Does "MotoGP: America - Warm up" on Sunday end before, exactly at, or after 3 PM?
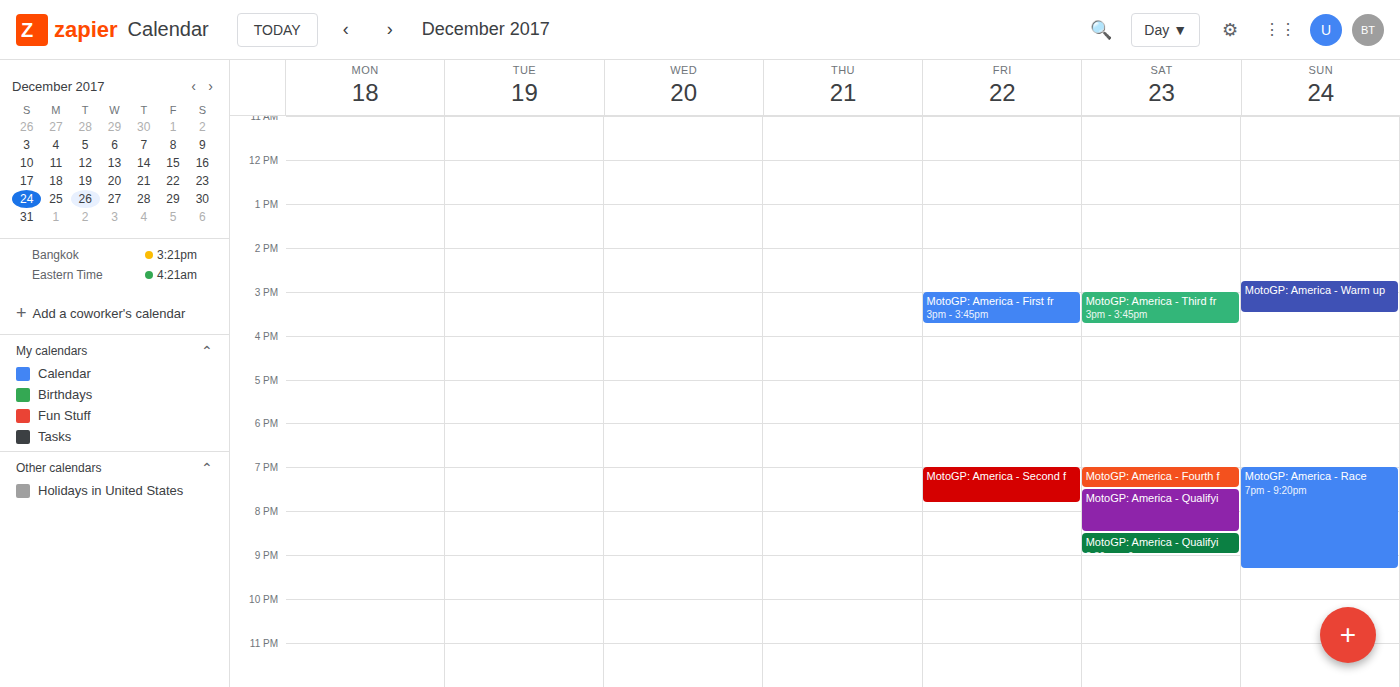
3:30 PM -- after 3 PM, 30 minutes below the 3 PM line.